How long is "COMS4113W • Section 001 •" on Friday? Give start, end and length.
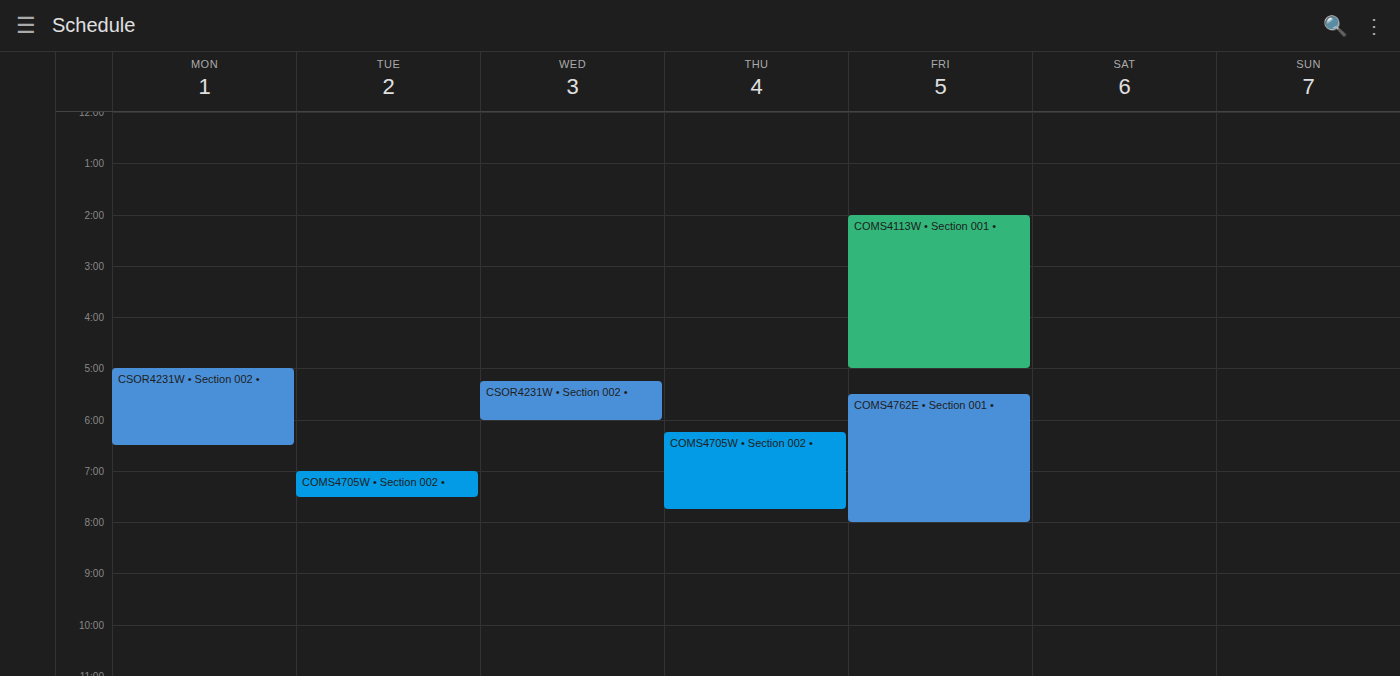
14:00 to 17:00, 3 hours